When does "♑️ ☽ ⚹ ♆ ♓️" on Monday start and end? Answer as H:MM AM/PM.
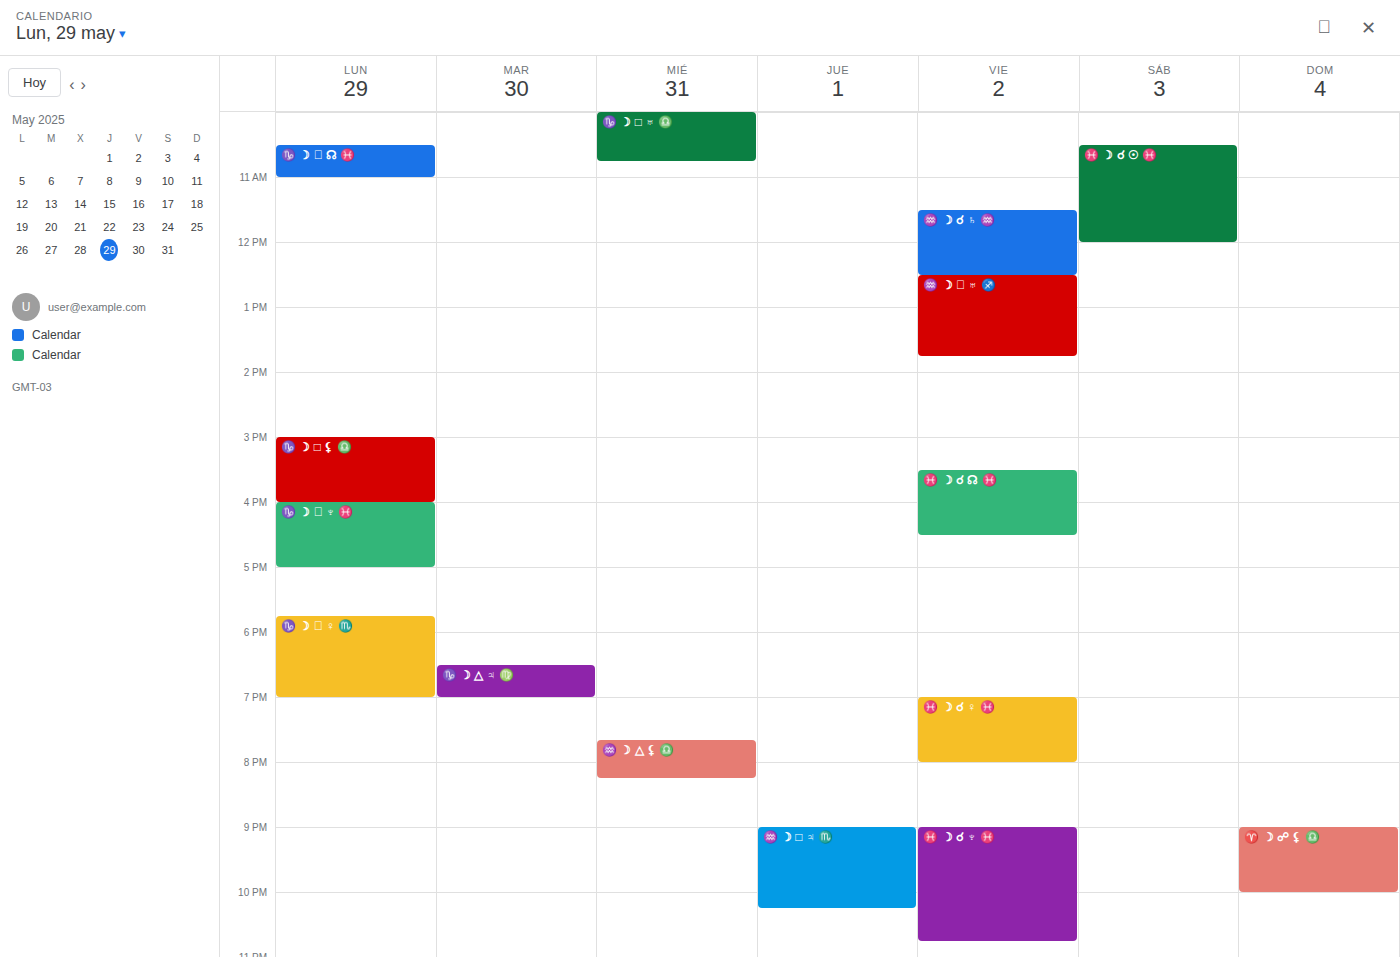
4:00 PM to 5:00 PM